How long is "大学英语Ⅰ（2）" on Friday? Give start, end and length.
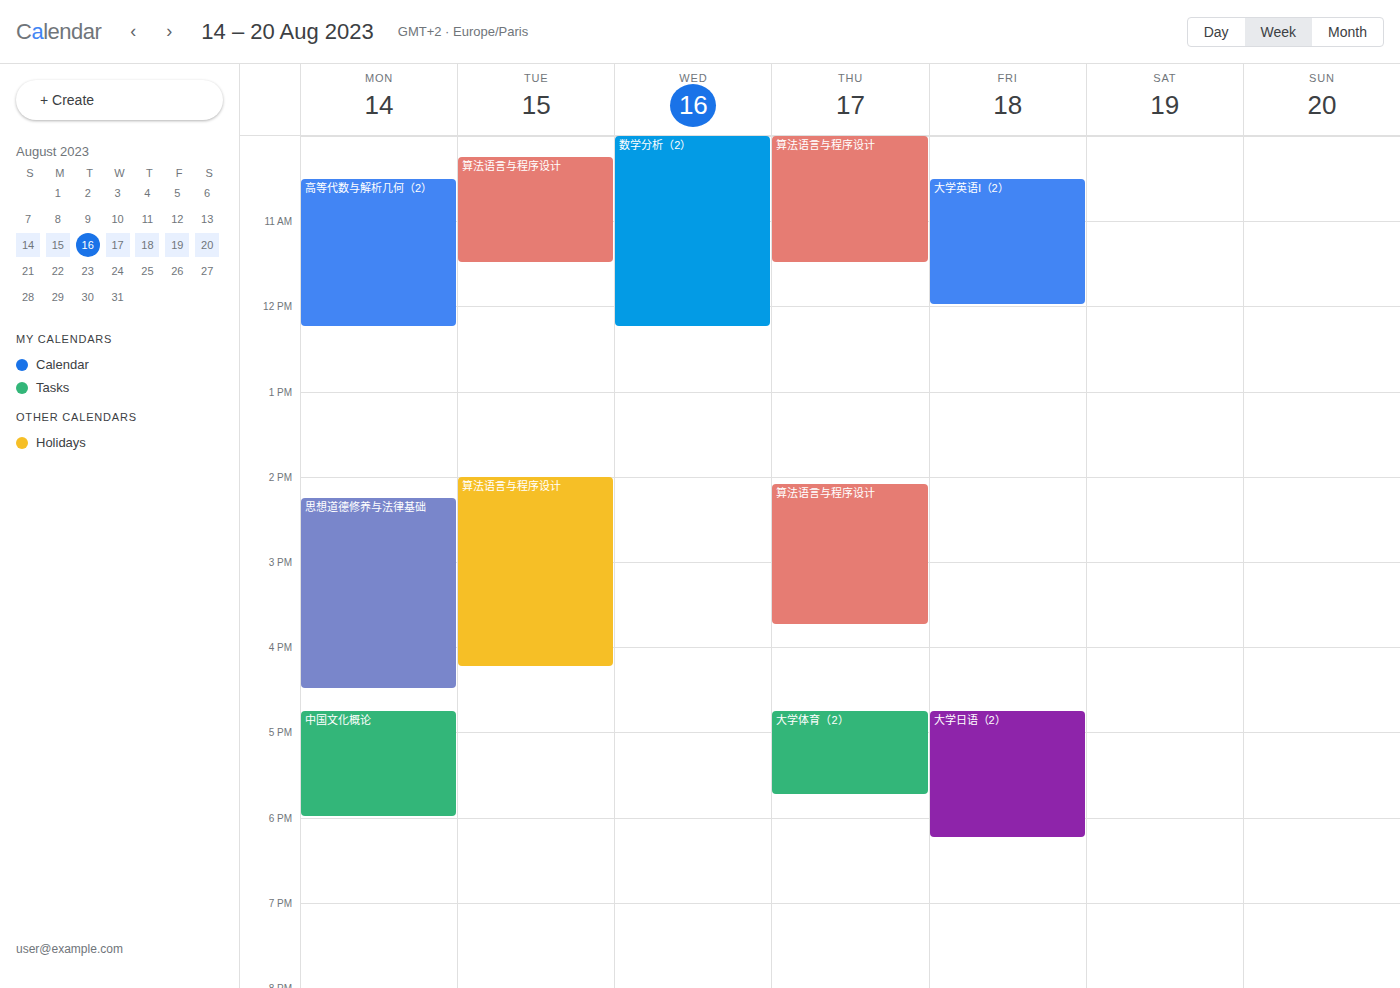
10:30 AM to 12:00 PM, 1 hour 30 minutes